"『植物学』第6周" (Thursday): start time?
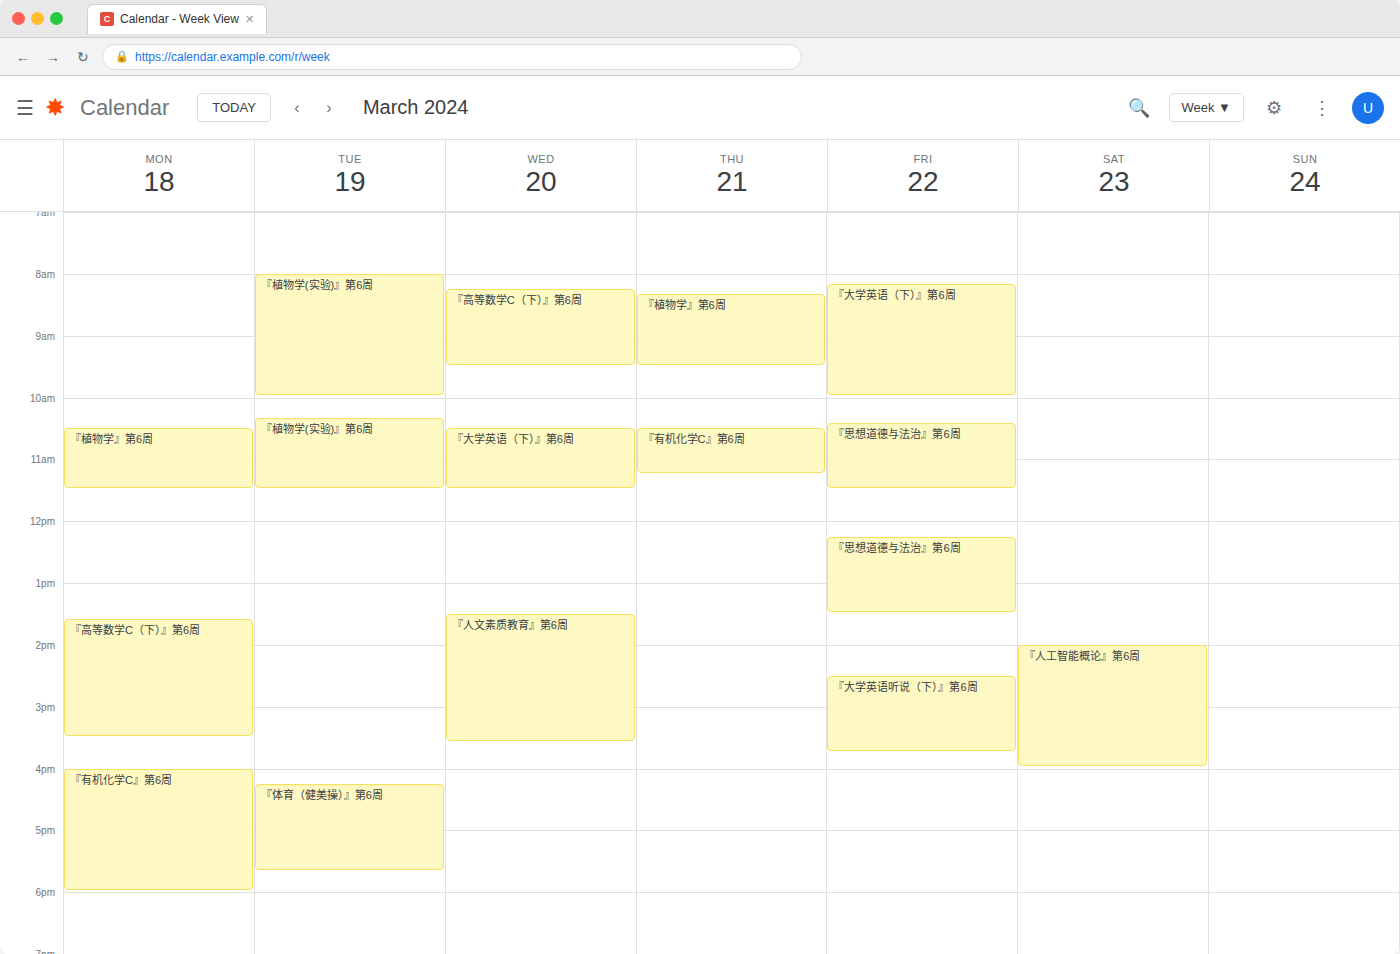
8:20 AM